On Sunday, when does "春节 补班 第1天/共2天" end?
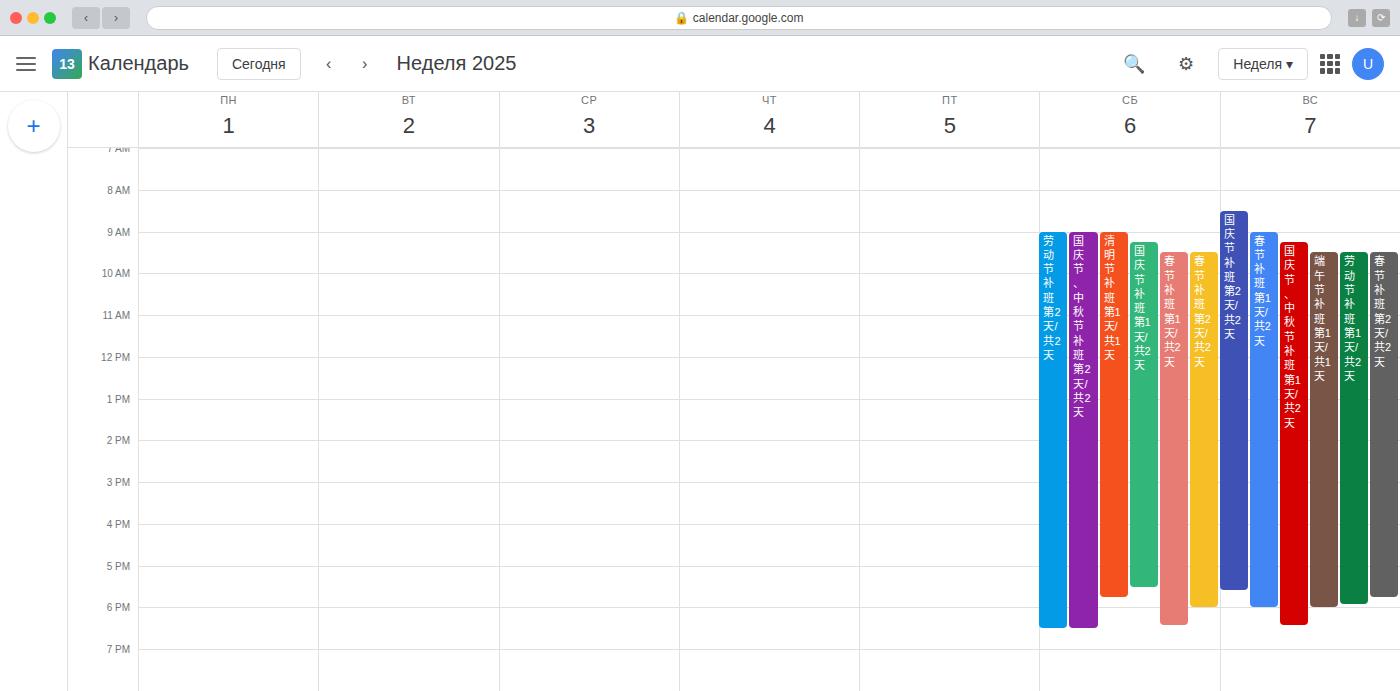
6:00 PM